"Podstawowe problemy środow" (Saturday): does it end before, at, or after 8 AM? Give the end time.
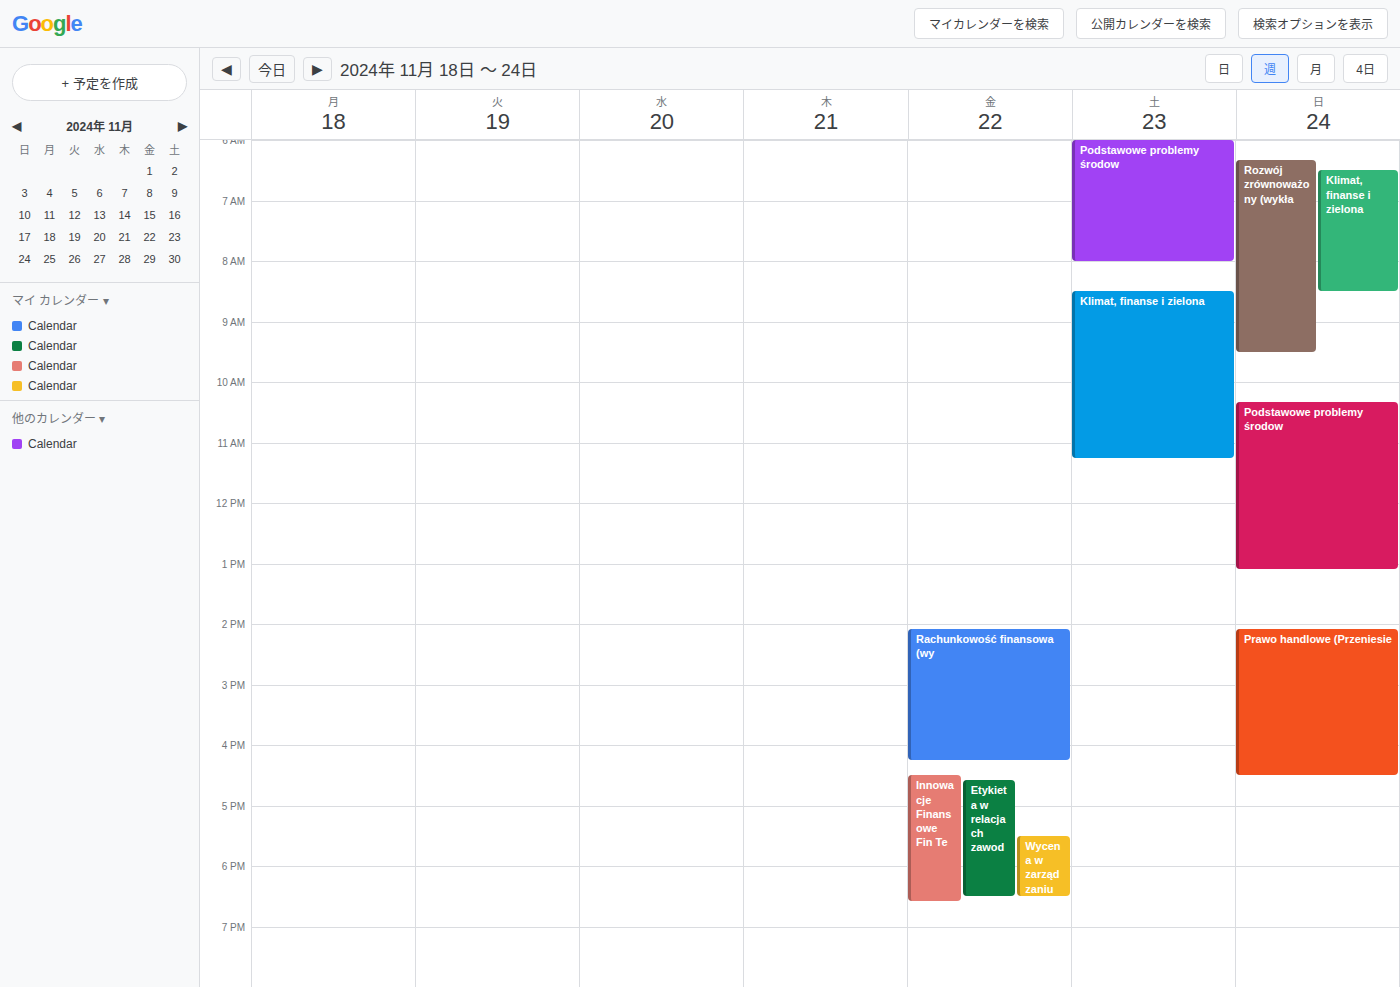
8:00 AM -- exactly at 8 AM, on the 8 AM line.